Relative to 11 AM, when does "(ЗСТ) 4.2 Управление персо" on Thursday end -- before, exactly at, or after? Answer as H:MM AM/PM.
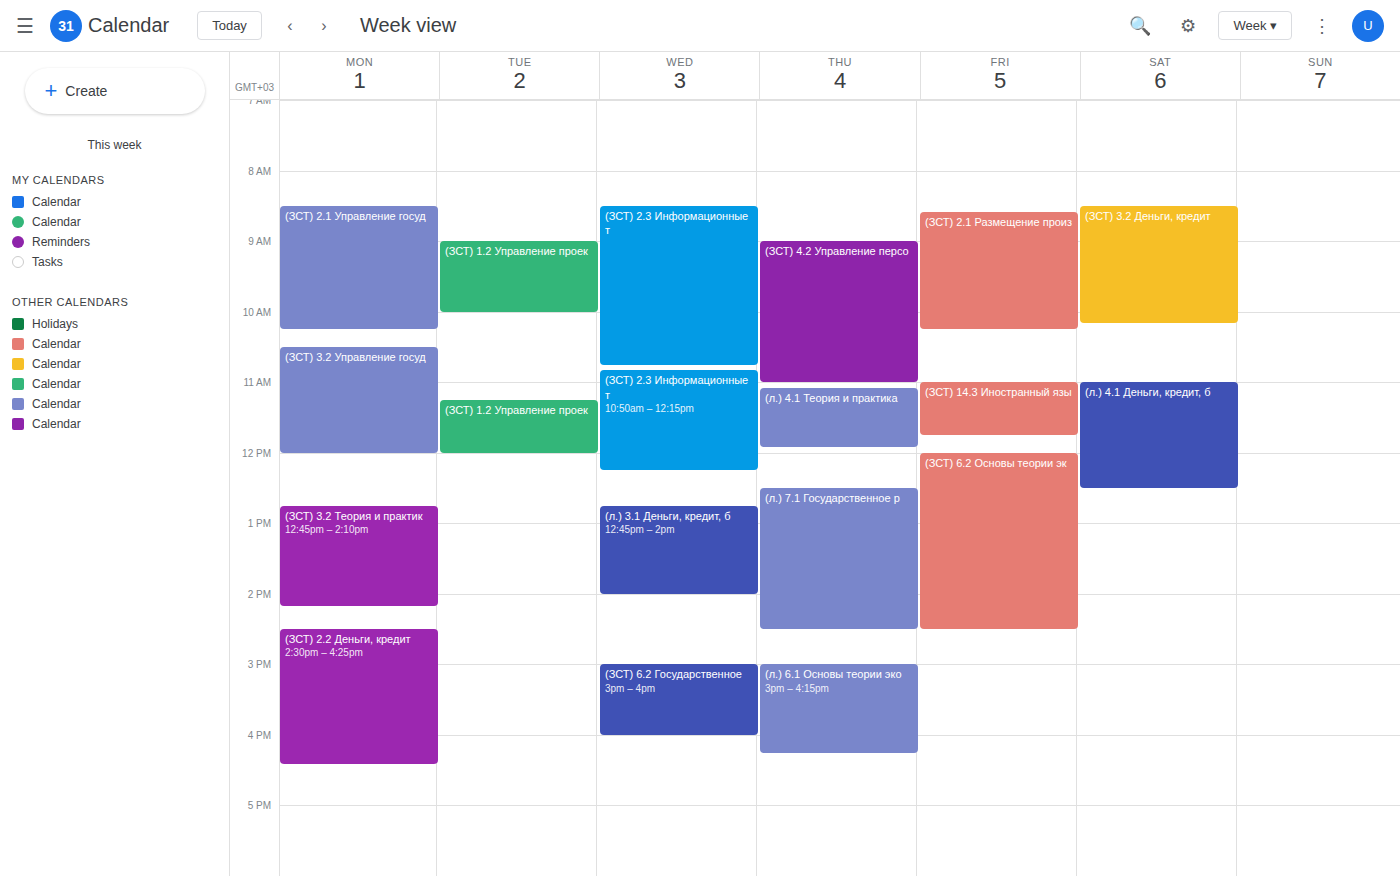
11:00 AM -- exactly at 11 AM, on the 11 AM line.